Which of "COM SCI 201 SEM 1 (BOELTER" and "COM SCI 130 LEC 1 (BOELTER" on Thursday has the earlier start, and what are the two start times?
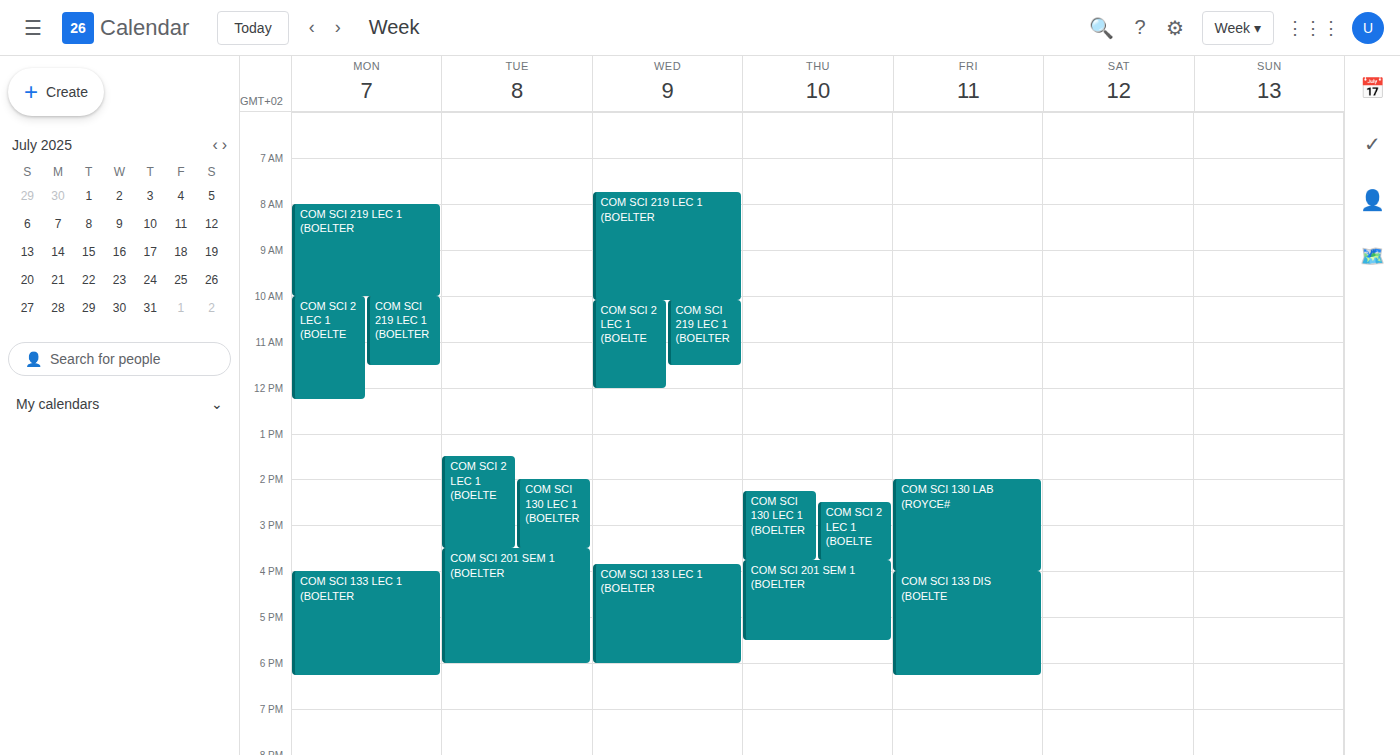
"COM SCI 130 LEC 1 (BOELTER" 2:15 PM; "COM SCI 201 SEM 1 (BOELTER" 3:45 PM.